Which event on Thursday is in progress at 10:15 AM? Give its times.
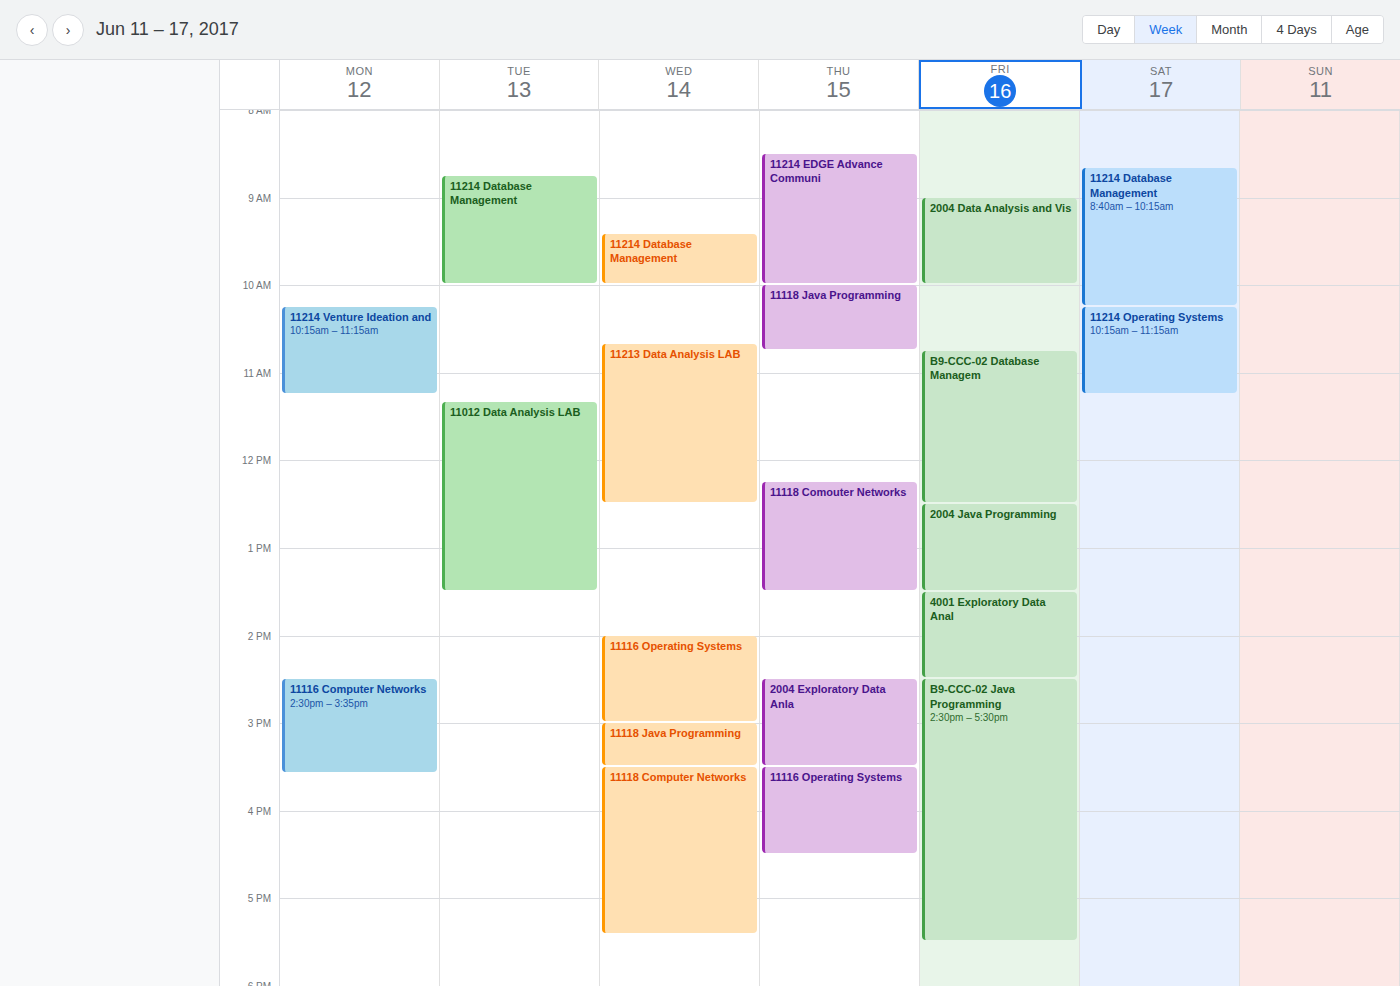
"11118 Java Programming", 10:00 AM to 10:45 AM